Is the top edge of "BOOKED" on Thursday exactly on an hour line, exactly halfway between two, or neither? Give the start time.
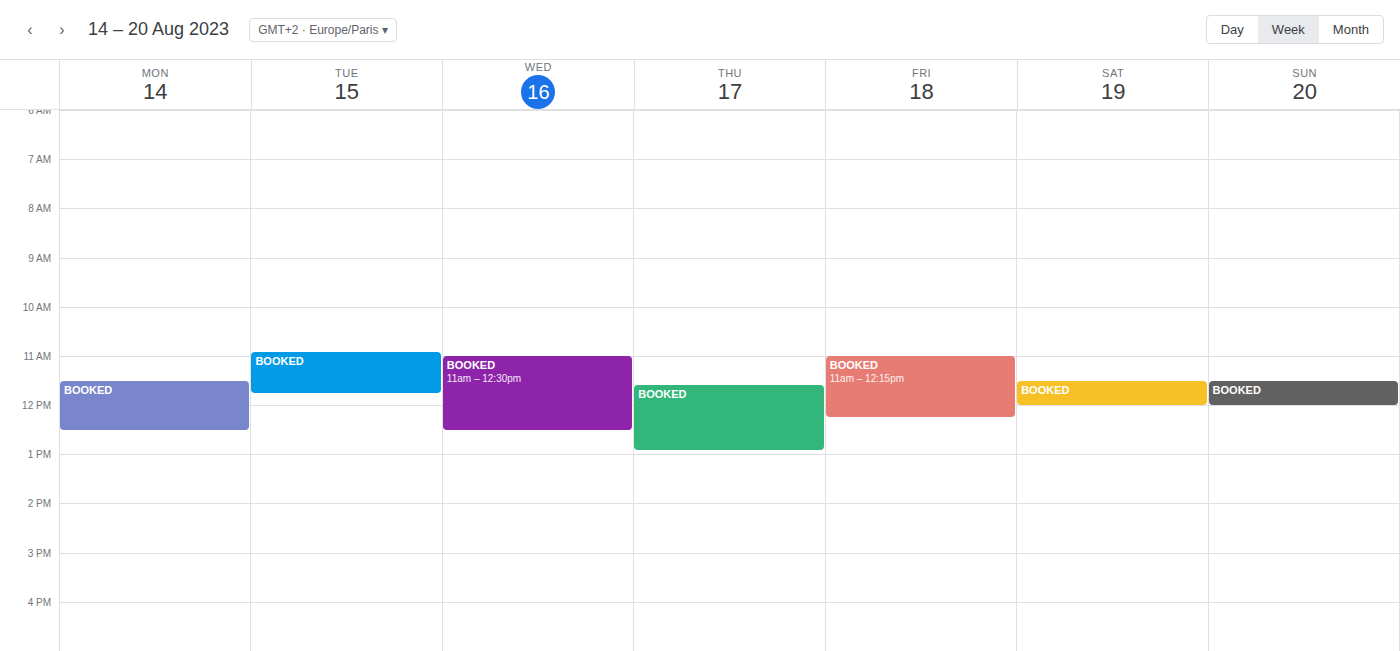
11:35 AM -- neither: 35 minutes below the 11 AM line and 25 minutes above the 12 PM line.